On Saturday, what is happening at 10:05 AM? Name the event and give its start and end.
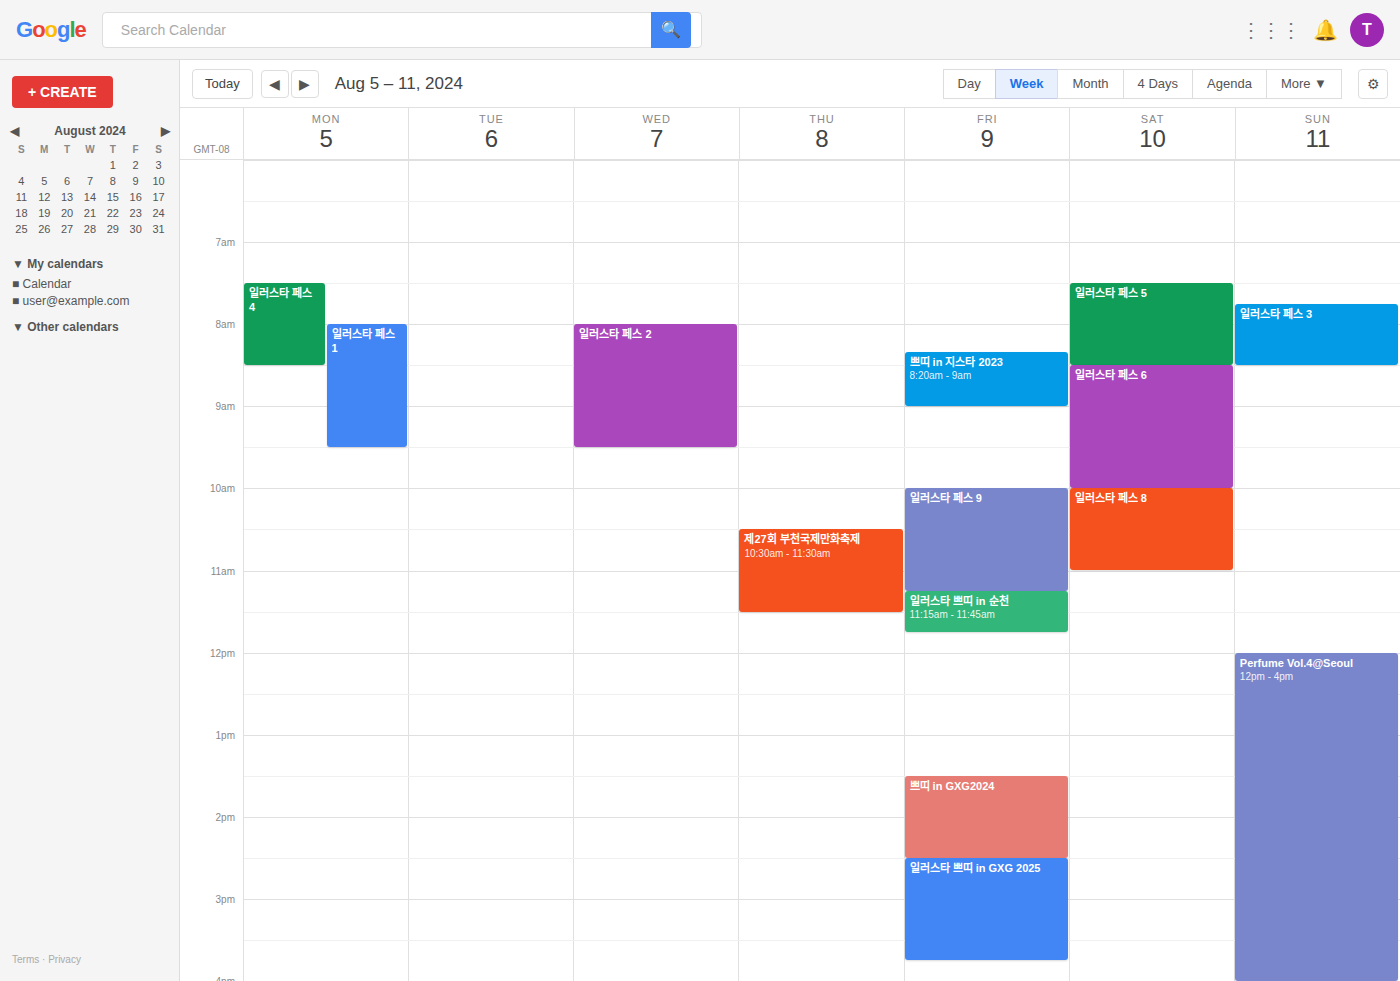
"일러스타 페스 8", 10:00 AM to 11:00 AM